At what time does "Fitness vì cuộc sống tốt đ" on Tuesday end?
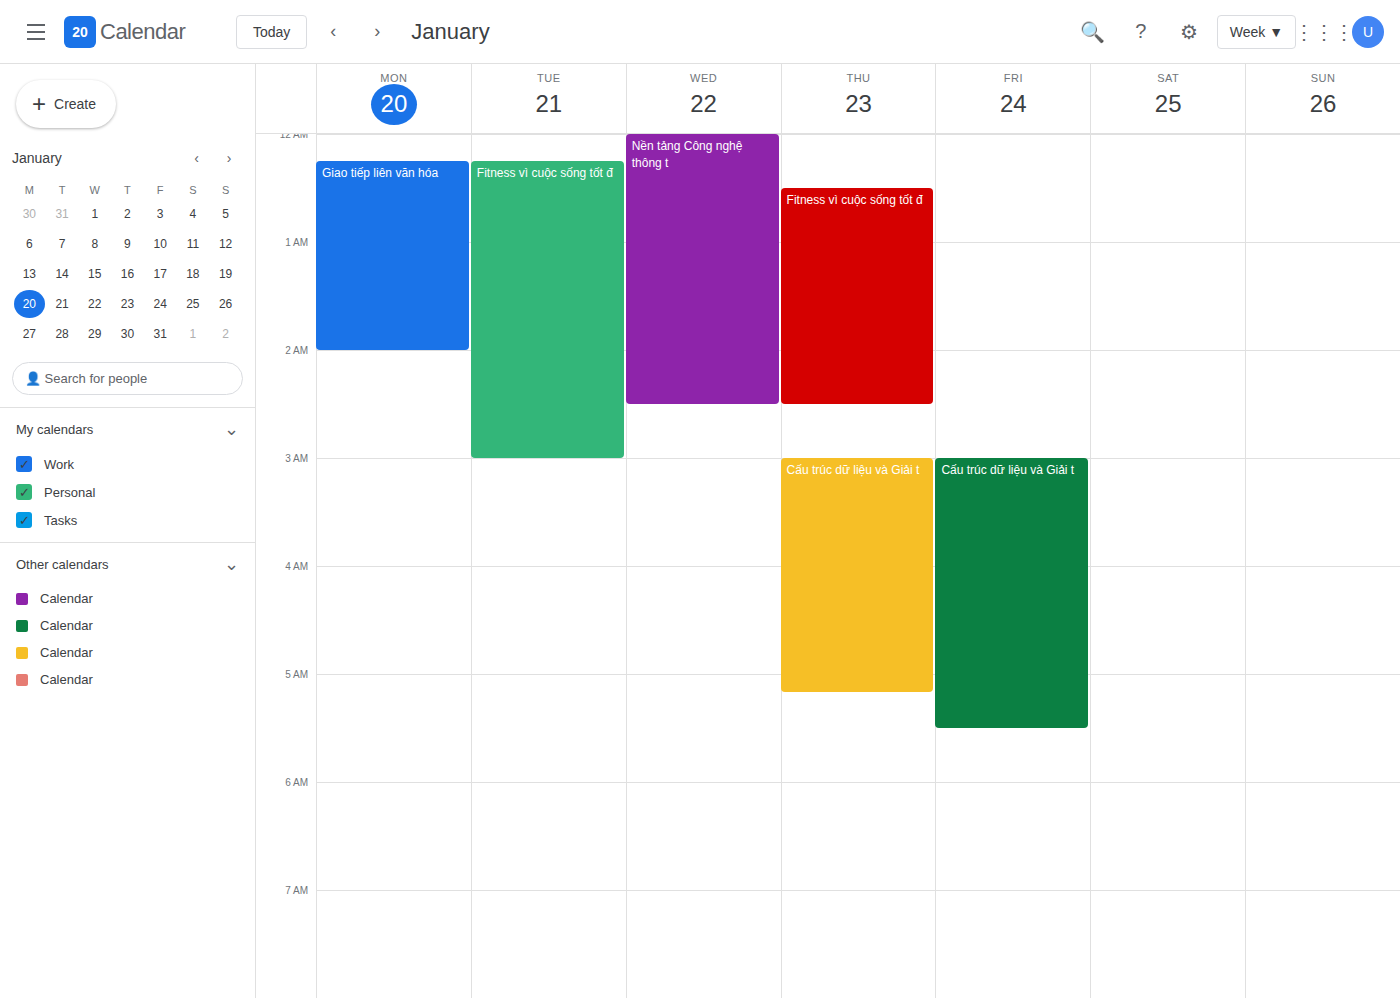
3:00 AM